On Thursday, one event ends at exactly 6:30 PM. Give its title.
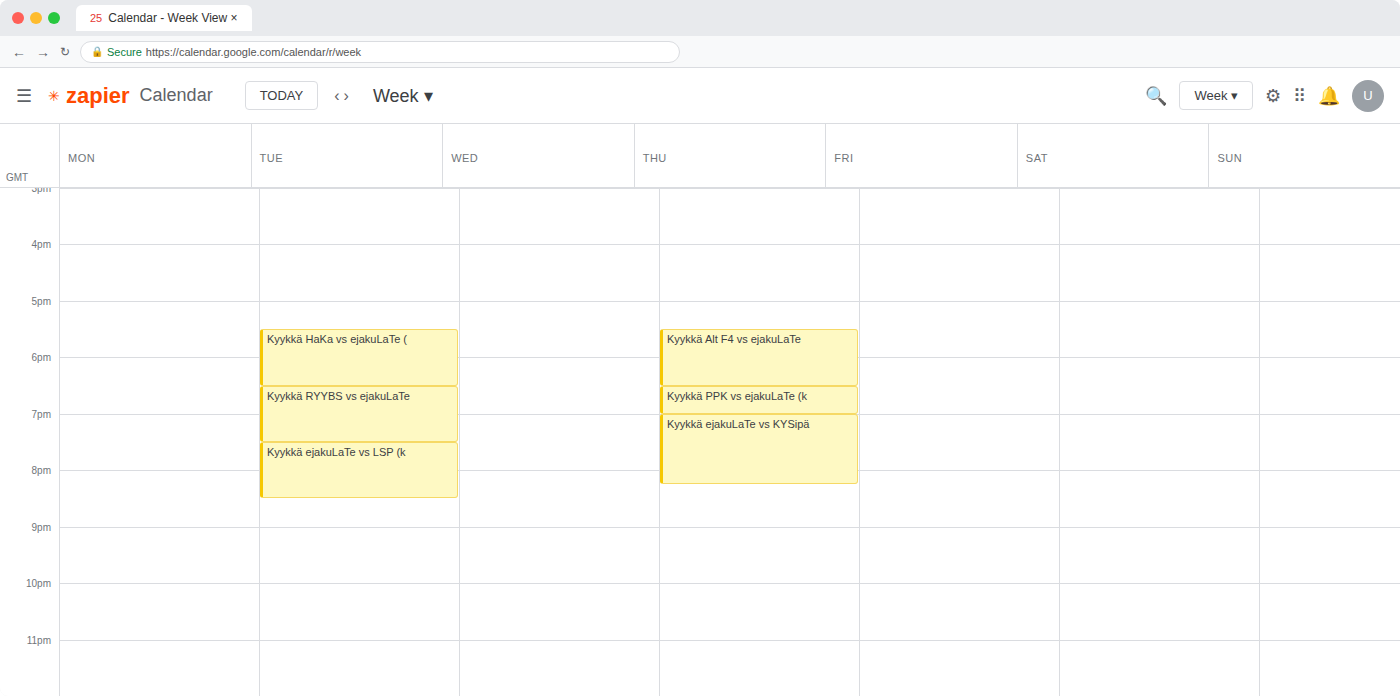
"Kyykkä Alt F4 vs ejakuLaTe"